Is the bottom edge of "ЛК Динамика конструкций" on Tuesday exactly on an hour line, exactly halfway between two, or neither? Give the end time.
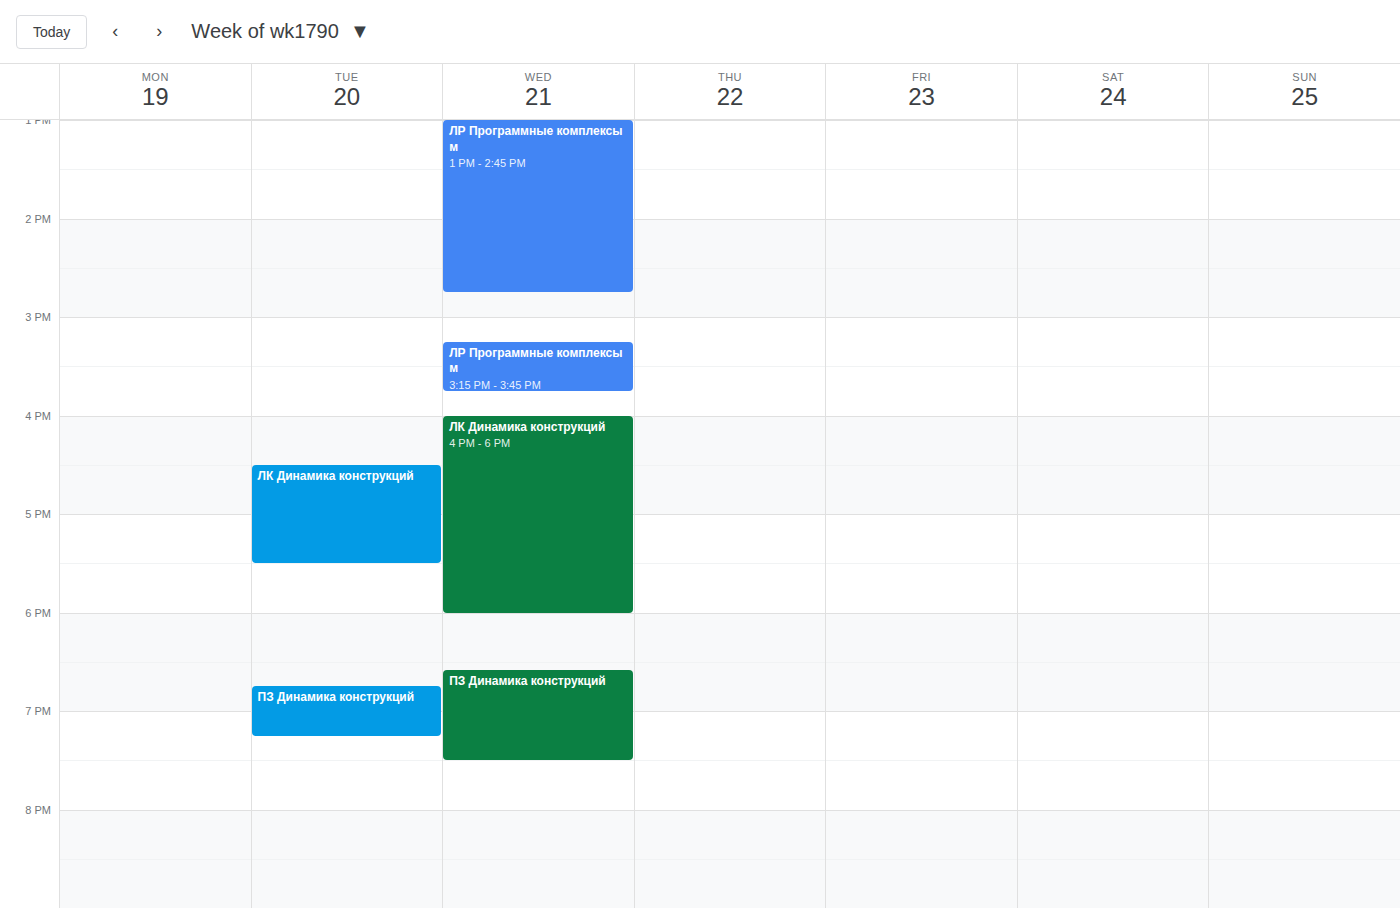
5:30 PM -- halfway between the 5 PM and 6 PM lines.